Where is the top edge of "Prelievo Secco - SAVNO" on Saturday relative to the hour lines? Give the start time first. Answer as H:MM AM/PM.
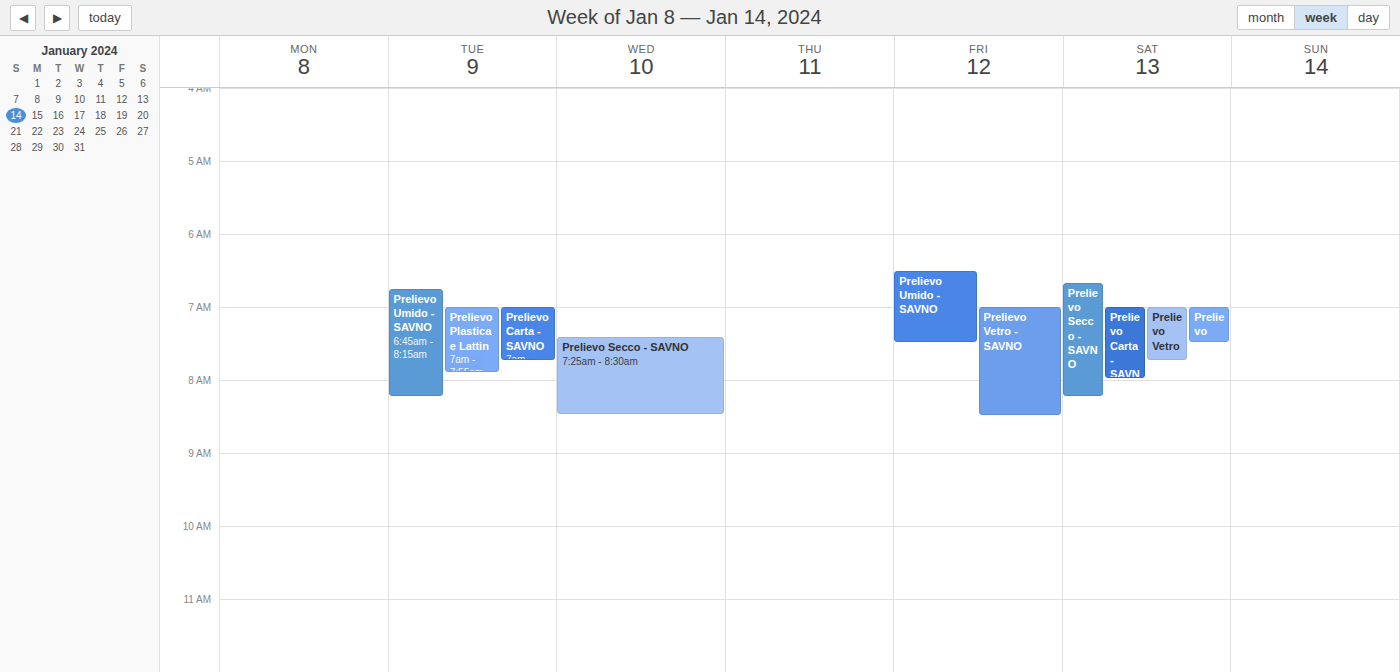
6:40 AM -- neither: 40 minutes below the 6 AM line and 20 minutes above the 7 AM line.